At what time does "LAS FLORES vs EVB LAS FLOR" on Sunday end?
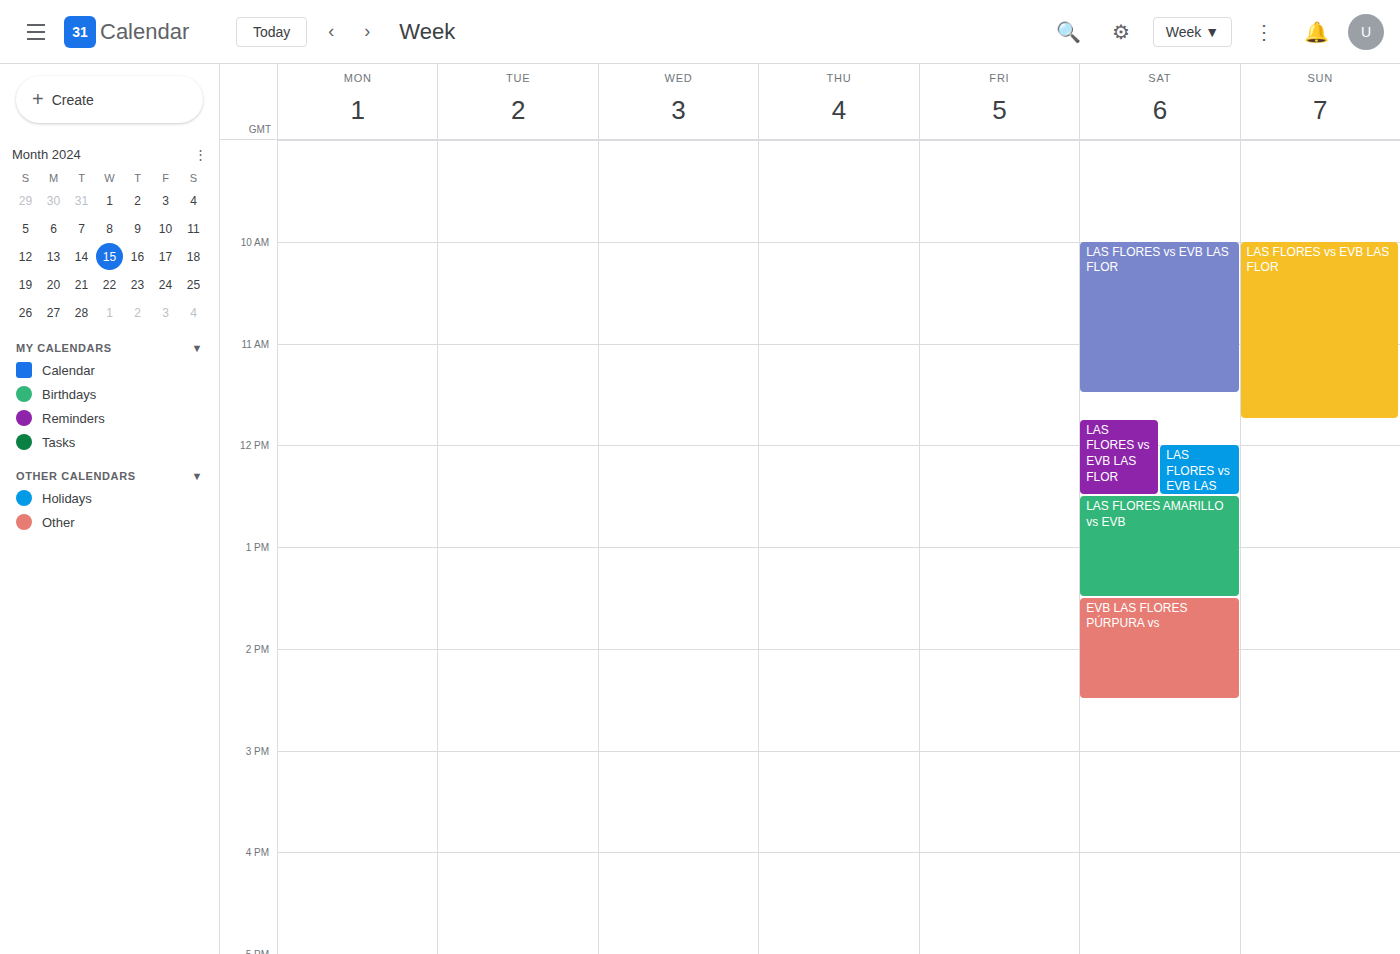
11:45